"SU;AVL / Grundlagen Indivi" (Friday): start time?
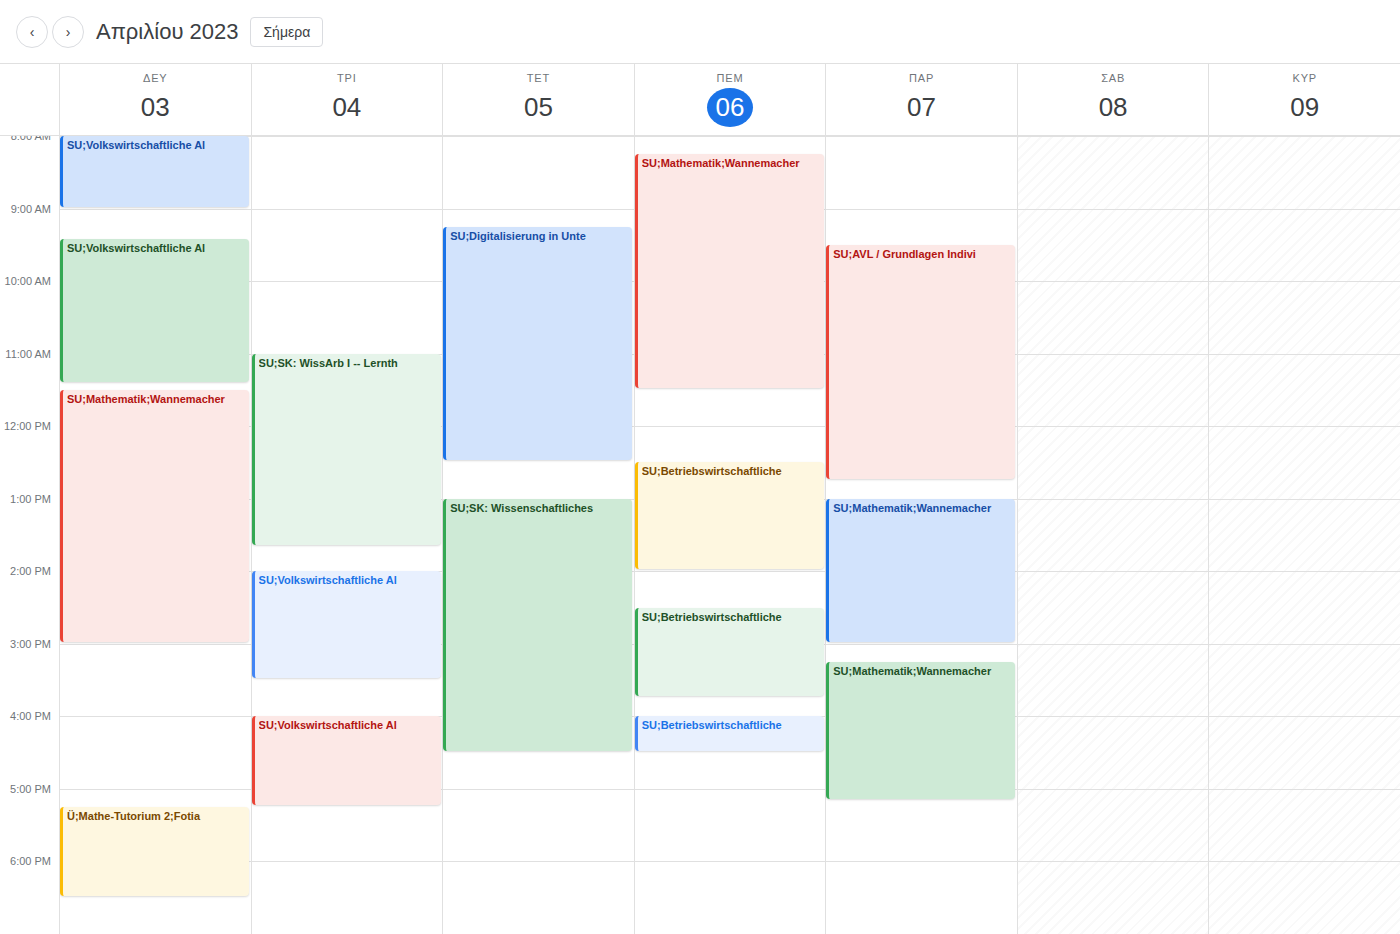
9:30 AM